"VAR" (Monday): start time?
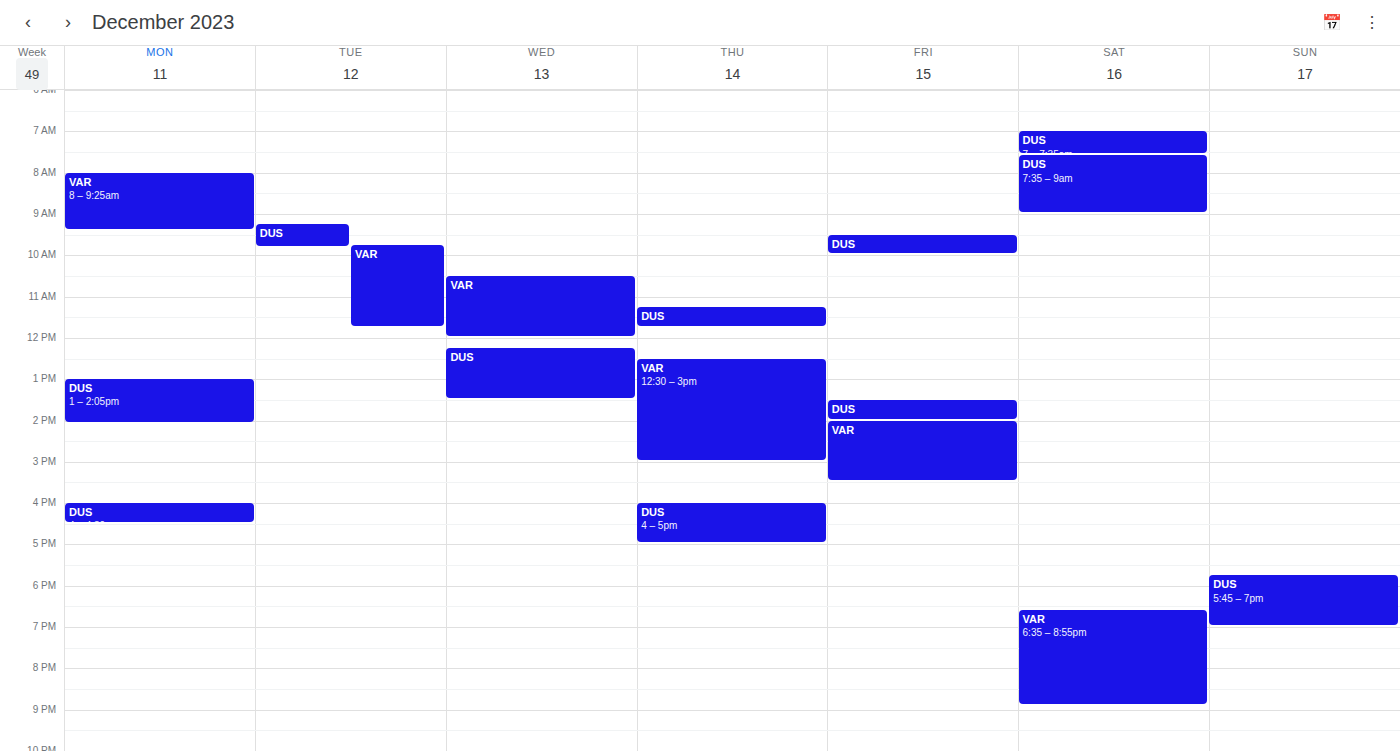
8:00 AM